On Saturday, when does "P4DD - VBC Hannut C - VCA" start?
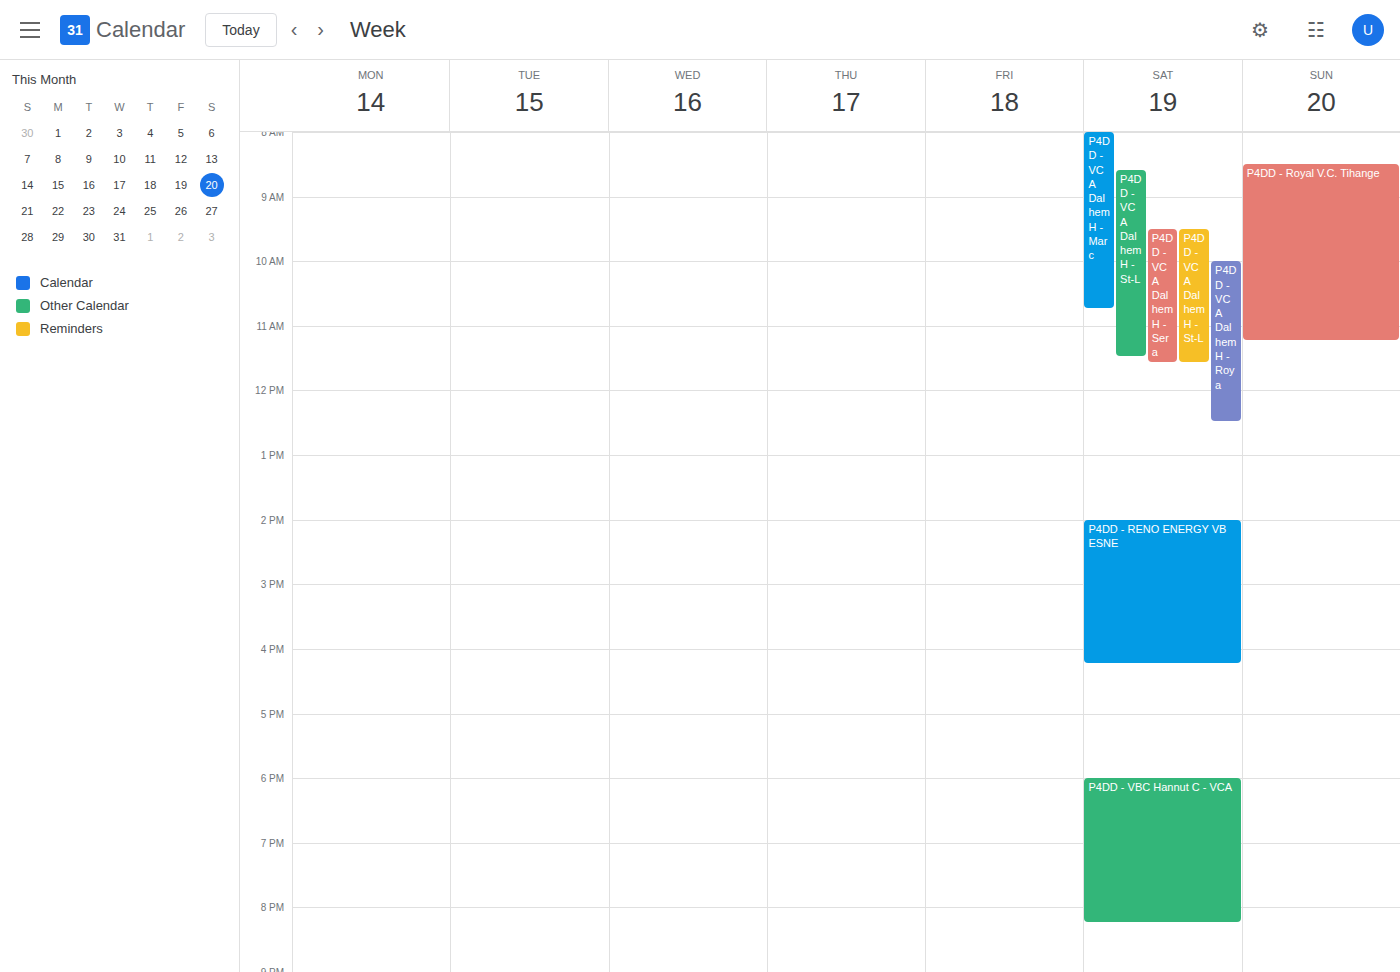
6:00 PM